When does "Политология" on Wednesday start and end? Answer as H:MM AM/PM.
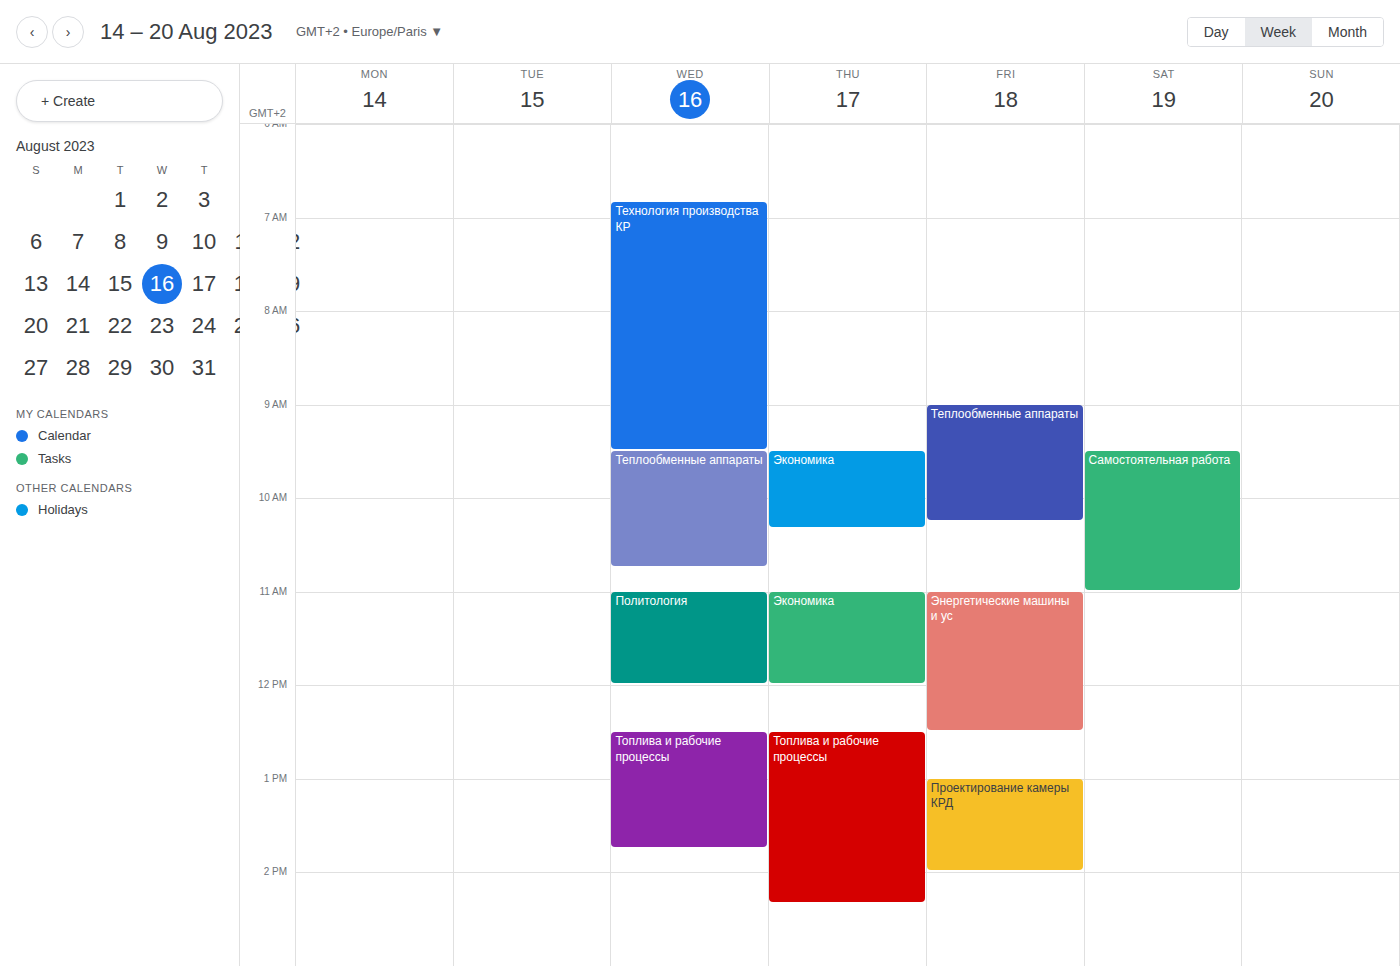
11:00 AM to 12:00 PM